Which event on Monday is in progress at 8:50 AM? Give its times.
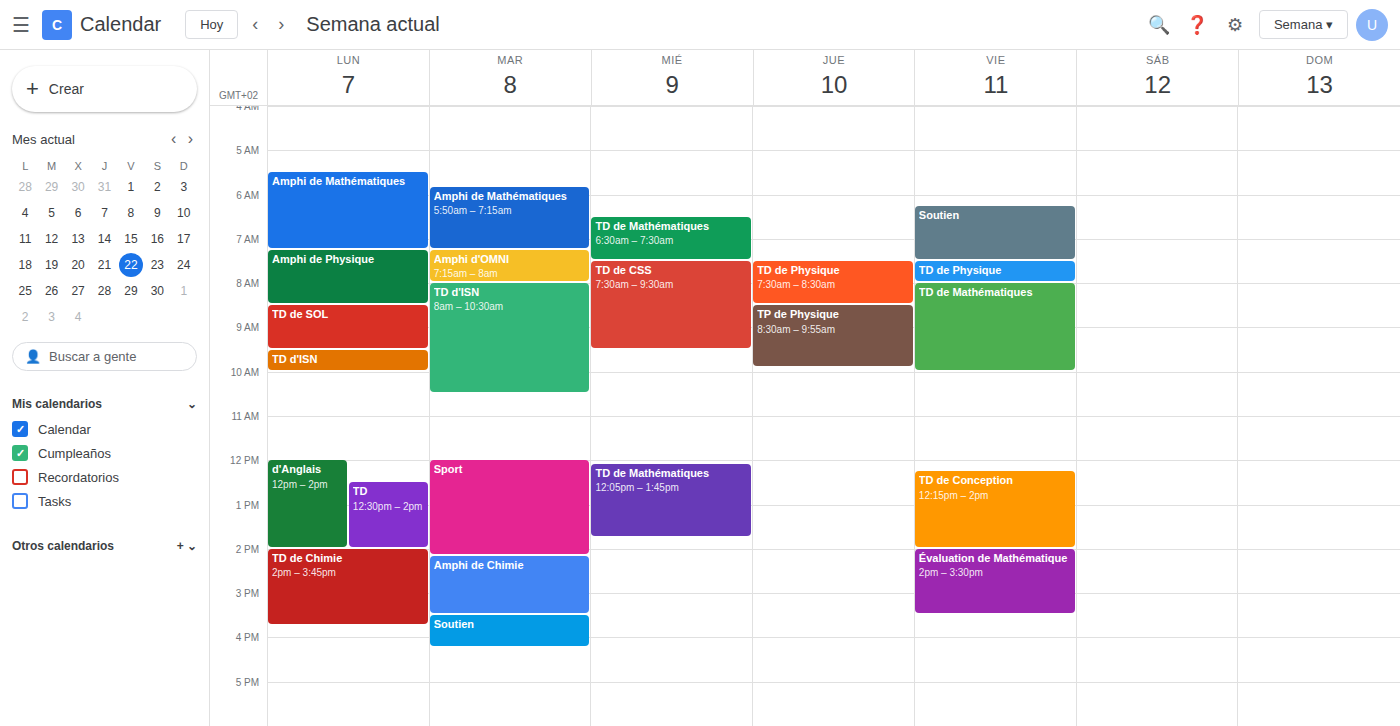
"TD de SOL", 8:30 AM to 9:30 AM